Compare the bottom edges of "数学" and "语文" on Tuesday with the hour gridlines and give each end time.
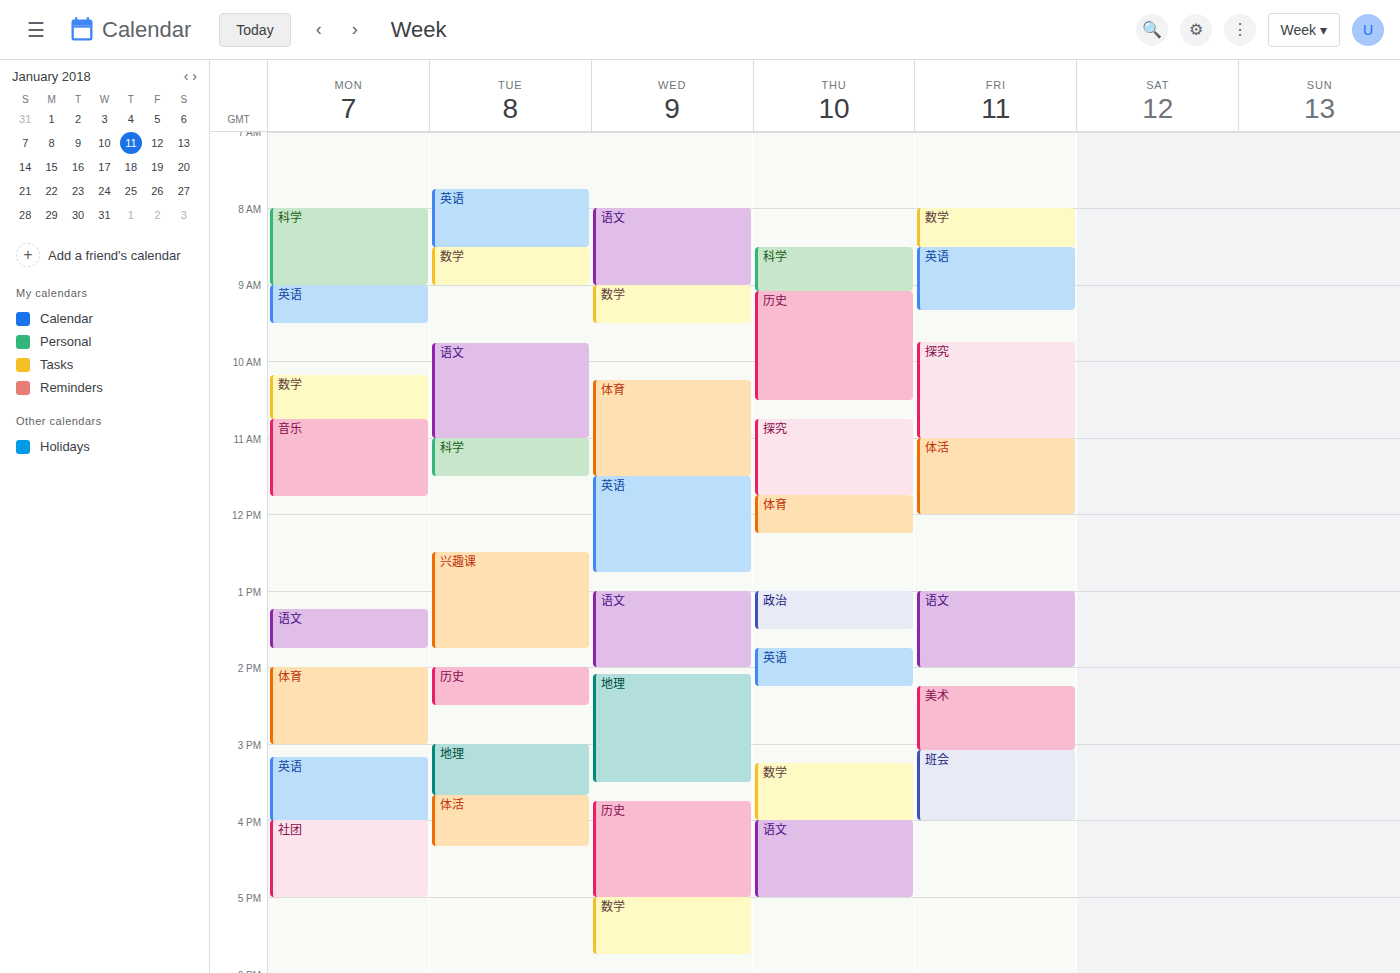
"数学": 09:00, exactly on the 09:00 line. "语文": 11:00, exactly on the 11:00 line.